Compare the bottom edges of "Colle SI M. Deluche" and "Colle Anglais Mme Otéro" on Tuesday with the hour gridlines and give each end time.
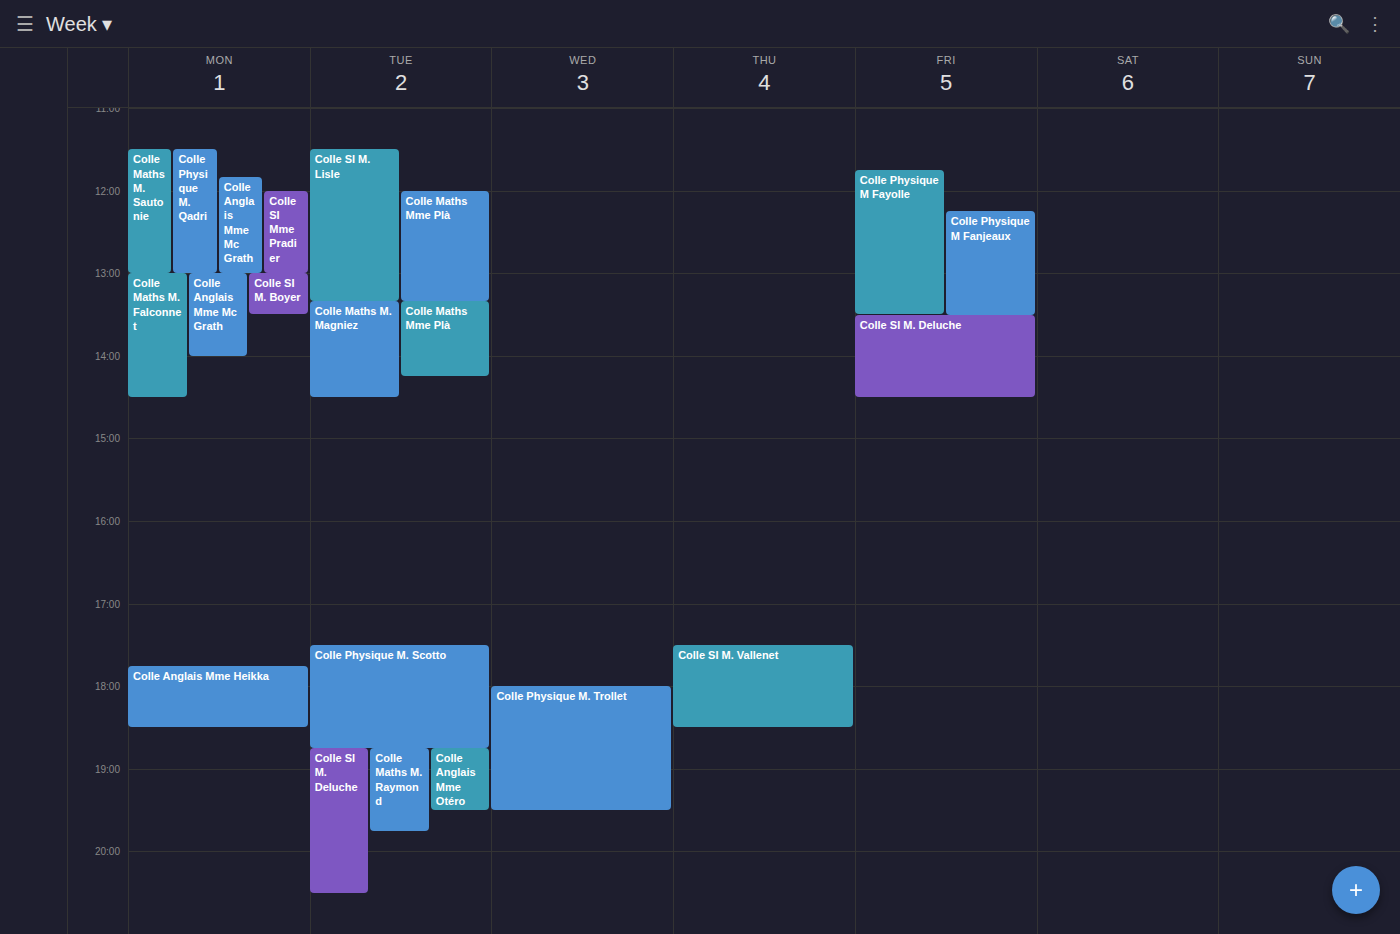
"Colle SI M. Deluche": 8:30 PM, halfway between the 8 PM and 9 PM lines. "Colle Anglais Mme Otéro": 7:30 PM, halfway between the 7 PM and 8 PM lines.